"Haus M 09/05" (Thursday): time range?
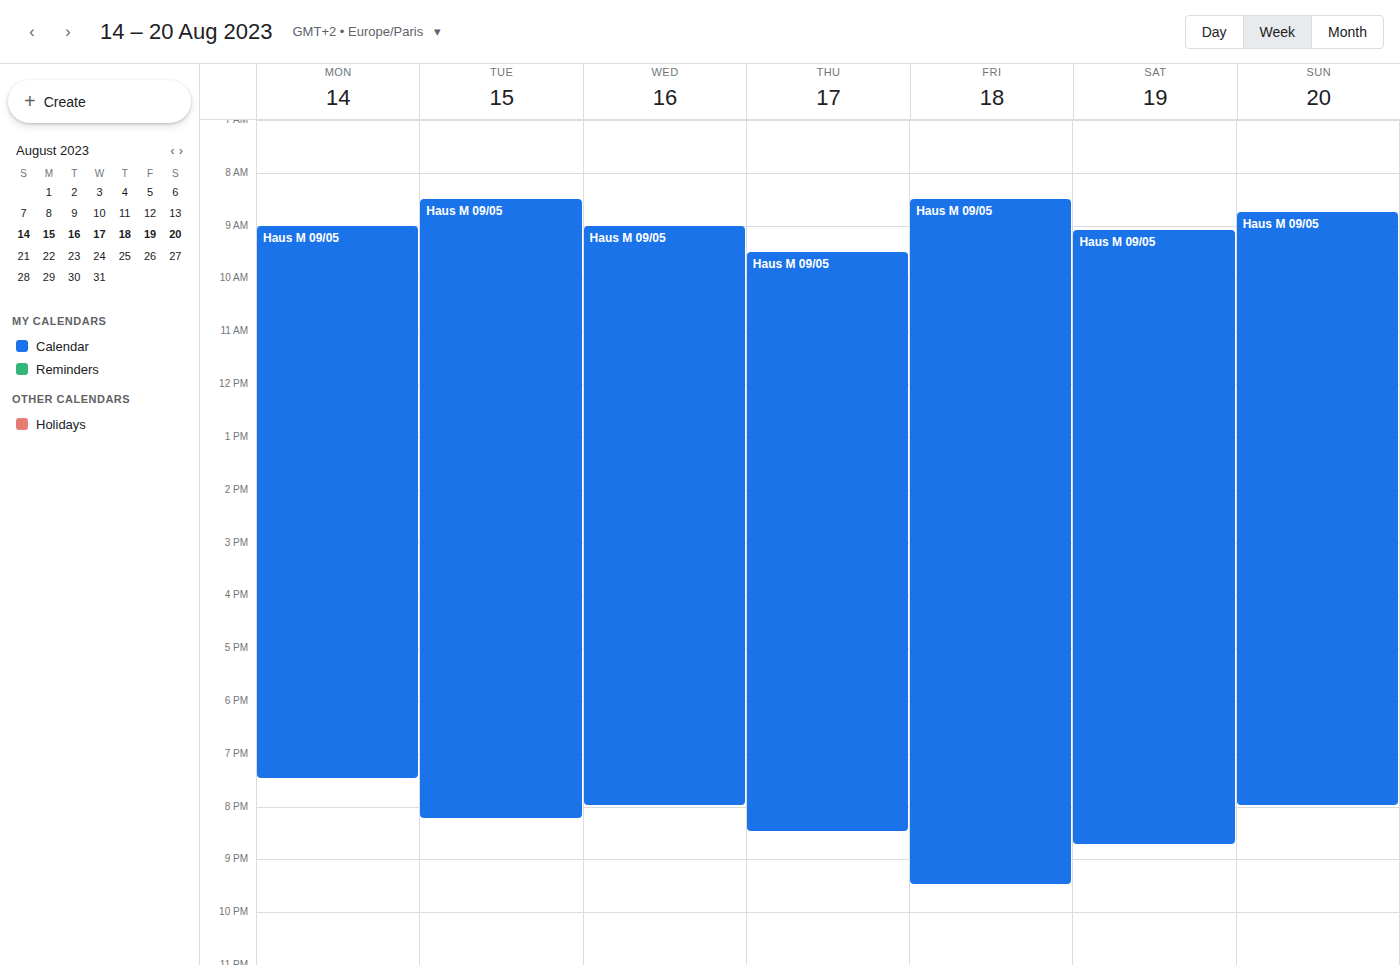
9:30 AM to 8:30 PM